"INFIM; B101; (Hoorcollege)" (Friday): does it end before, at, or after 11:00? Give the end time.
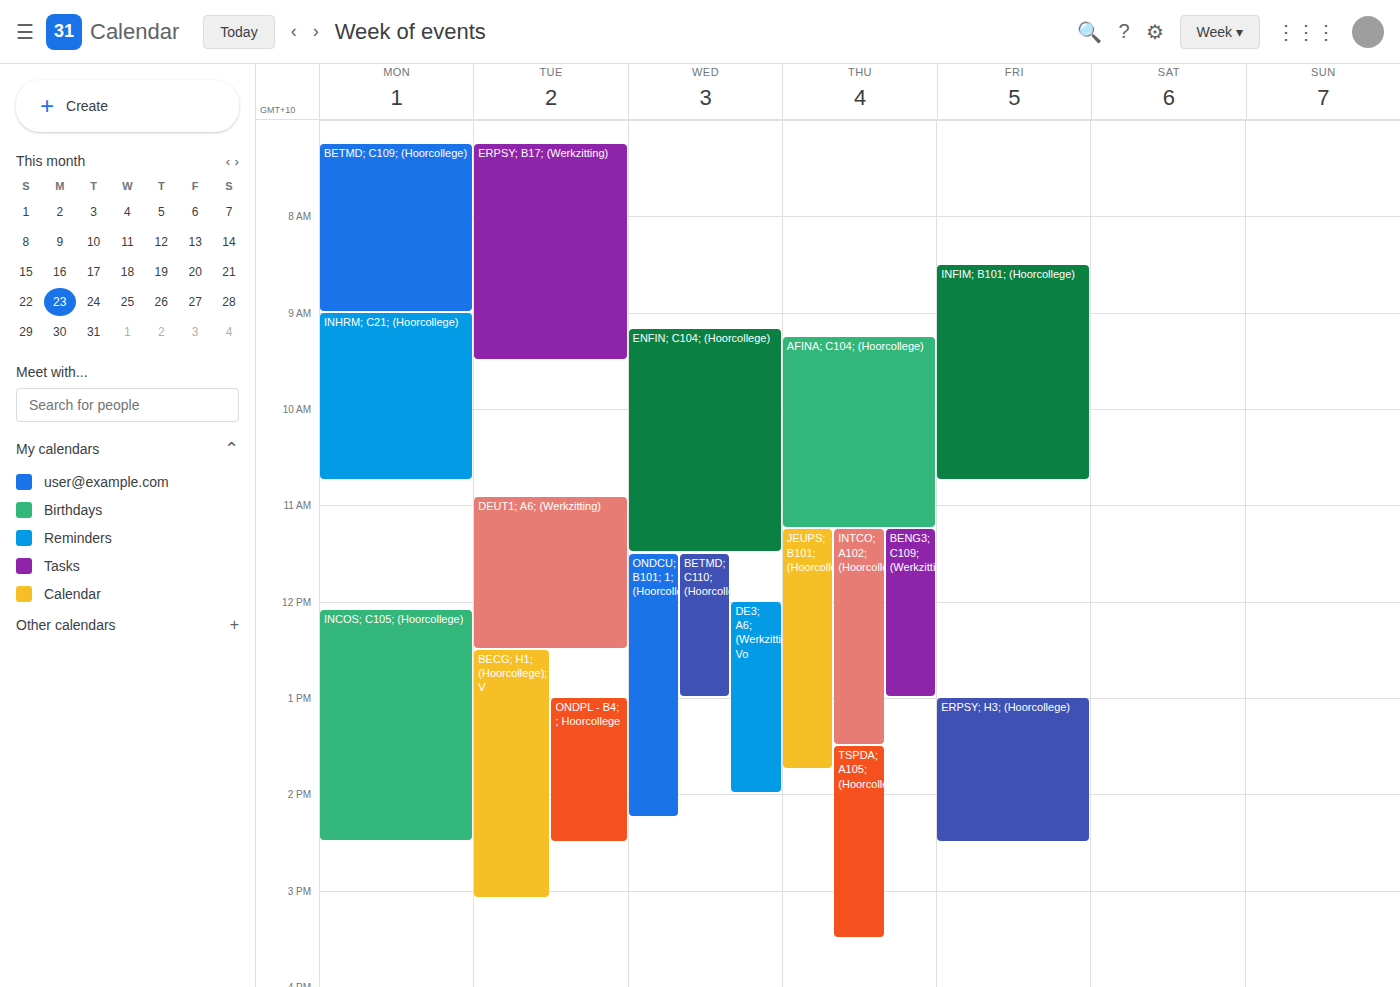
10:45 -- before 11:00, 15 minutes above the 11:00 line.